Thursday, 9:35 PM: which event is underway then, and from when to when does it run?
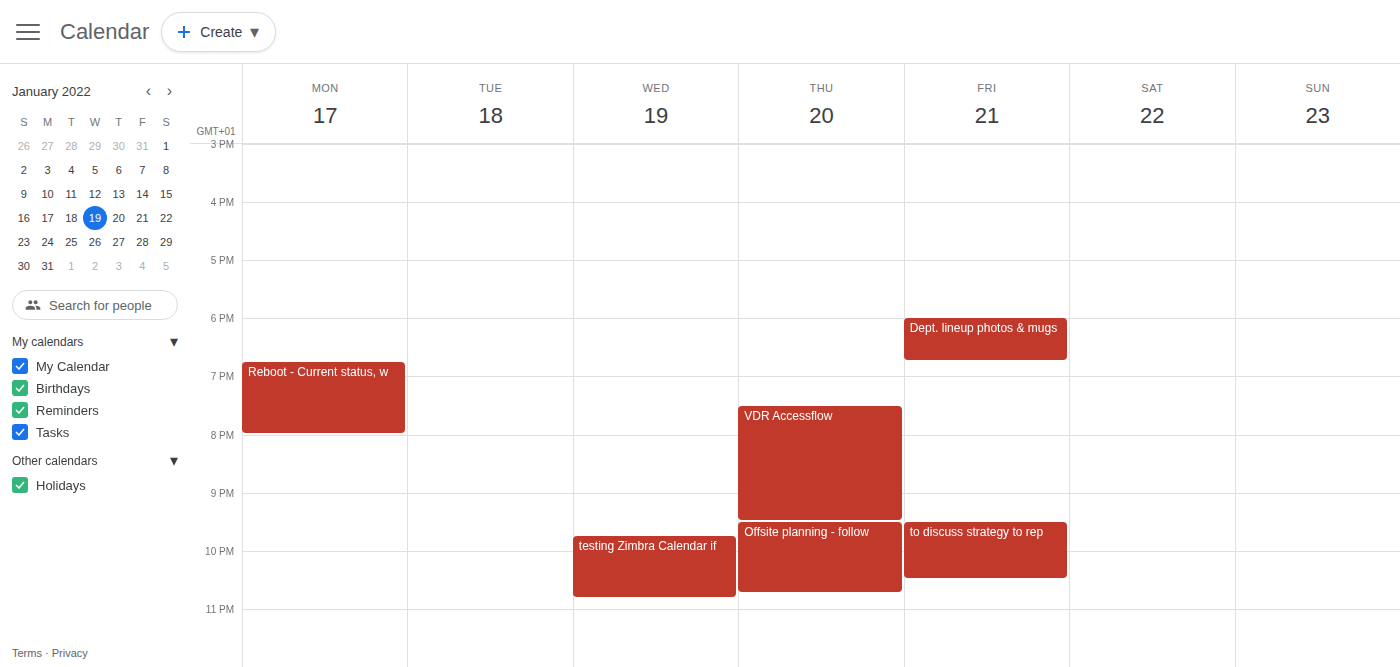
"Offsite planning - follow", 9:30 PM to 10:45 PM